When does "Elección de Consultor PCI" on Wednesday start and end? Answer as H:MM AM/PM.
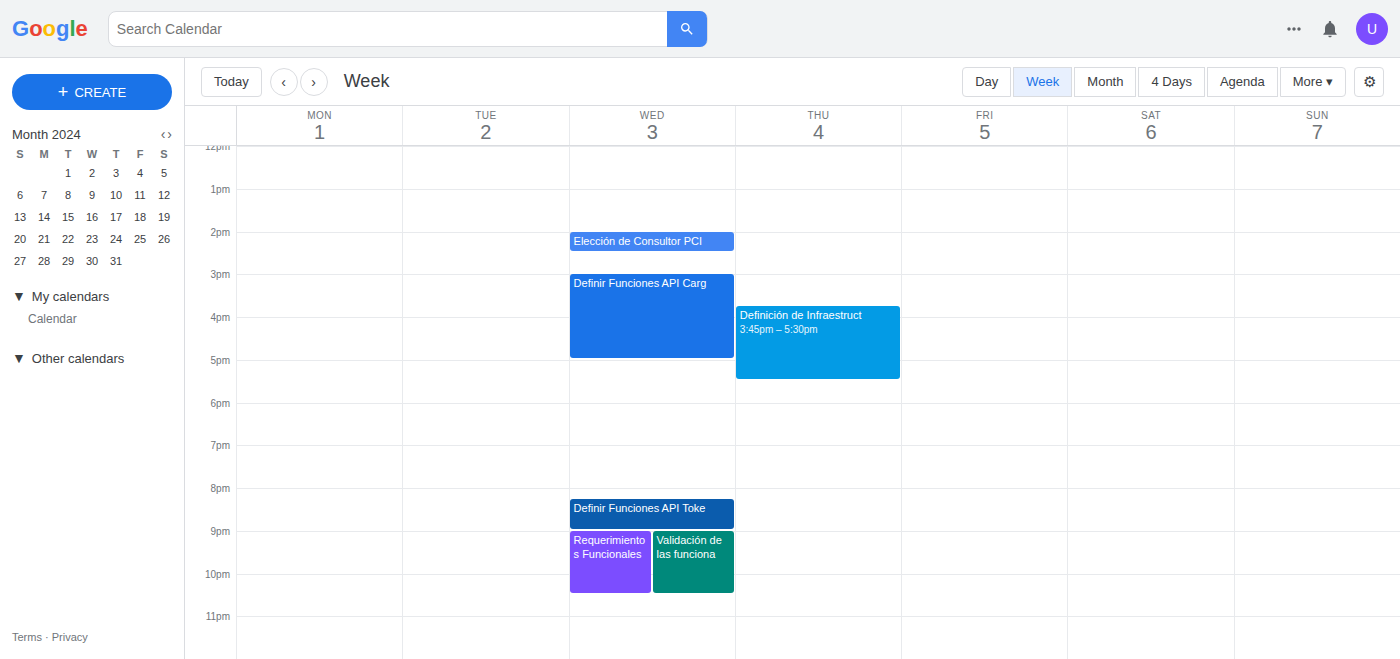
2:00 PM to 2:30 PM